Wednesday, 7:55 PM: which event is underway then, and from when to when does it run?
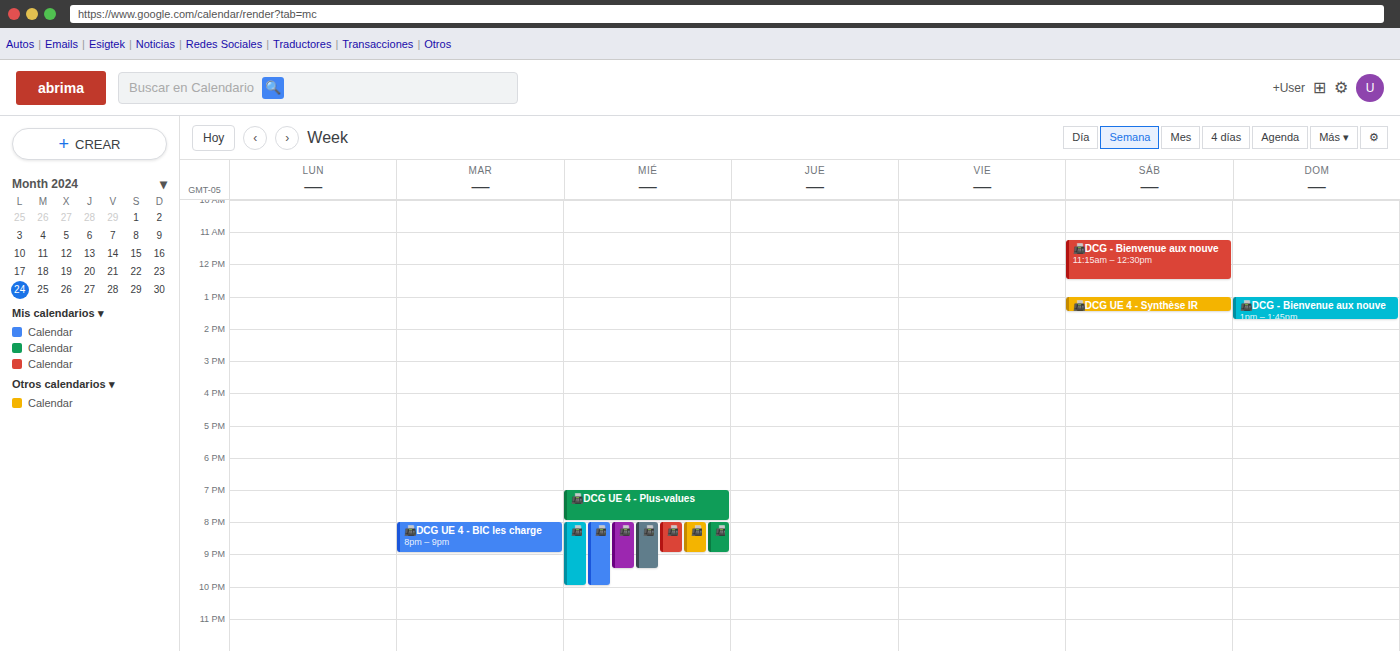
"📠DCG UE 4 - Plus-values", 7:00 PM to 8:00 PM